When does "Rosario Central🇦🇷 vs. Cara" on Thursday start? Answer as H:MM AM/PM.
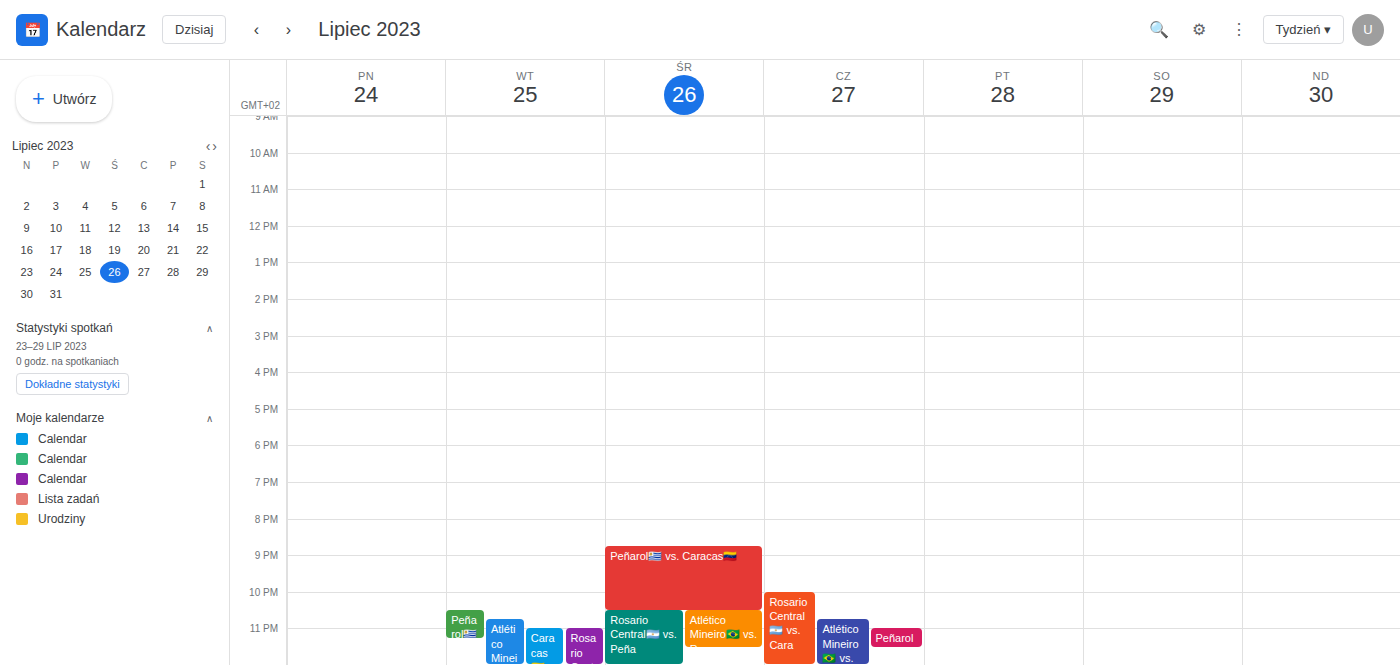
10:00 PM